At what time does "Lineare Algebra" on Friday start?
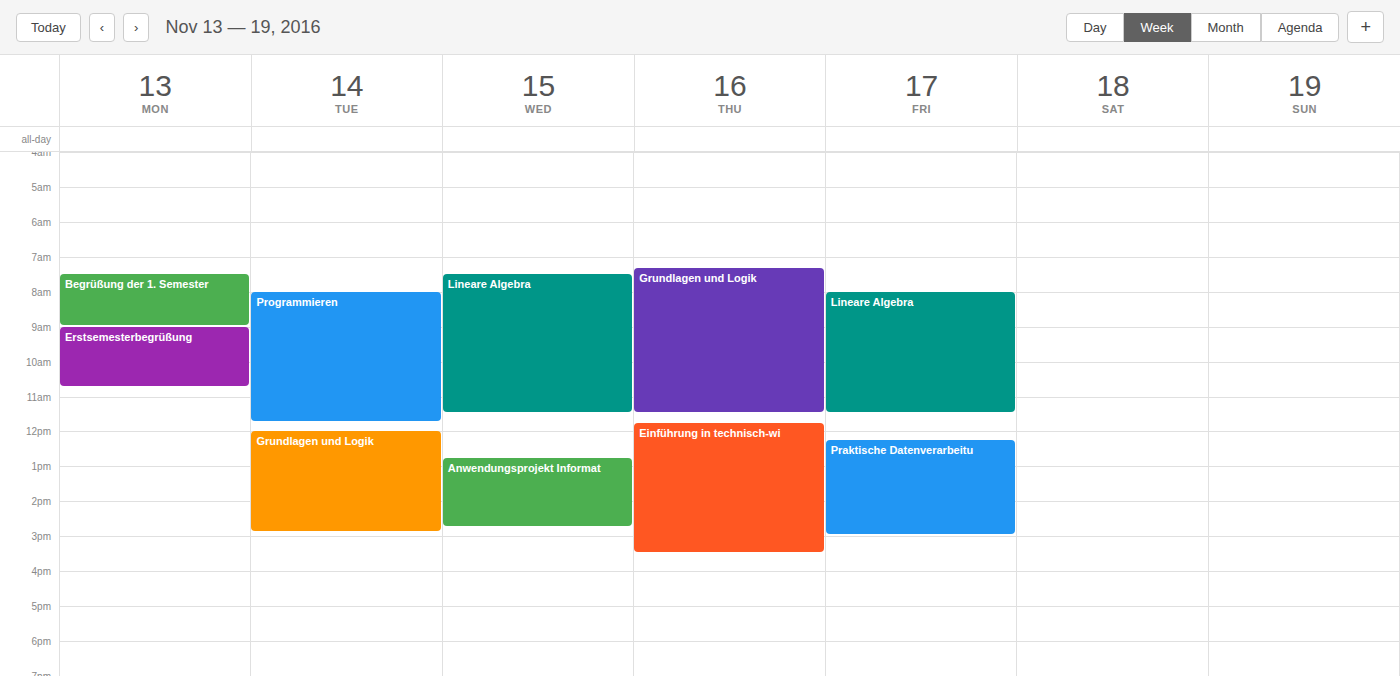
8:00 AM